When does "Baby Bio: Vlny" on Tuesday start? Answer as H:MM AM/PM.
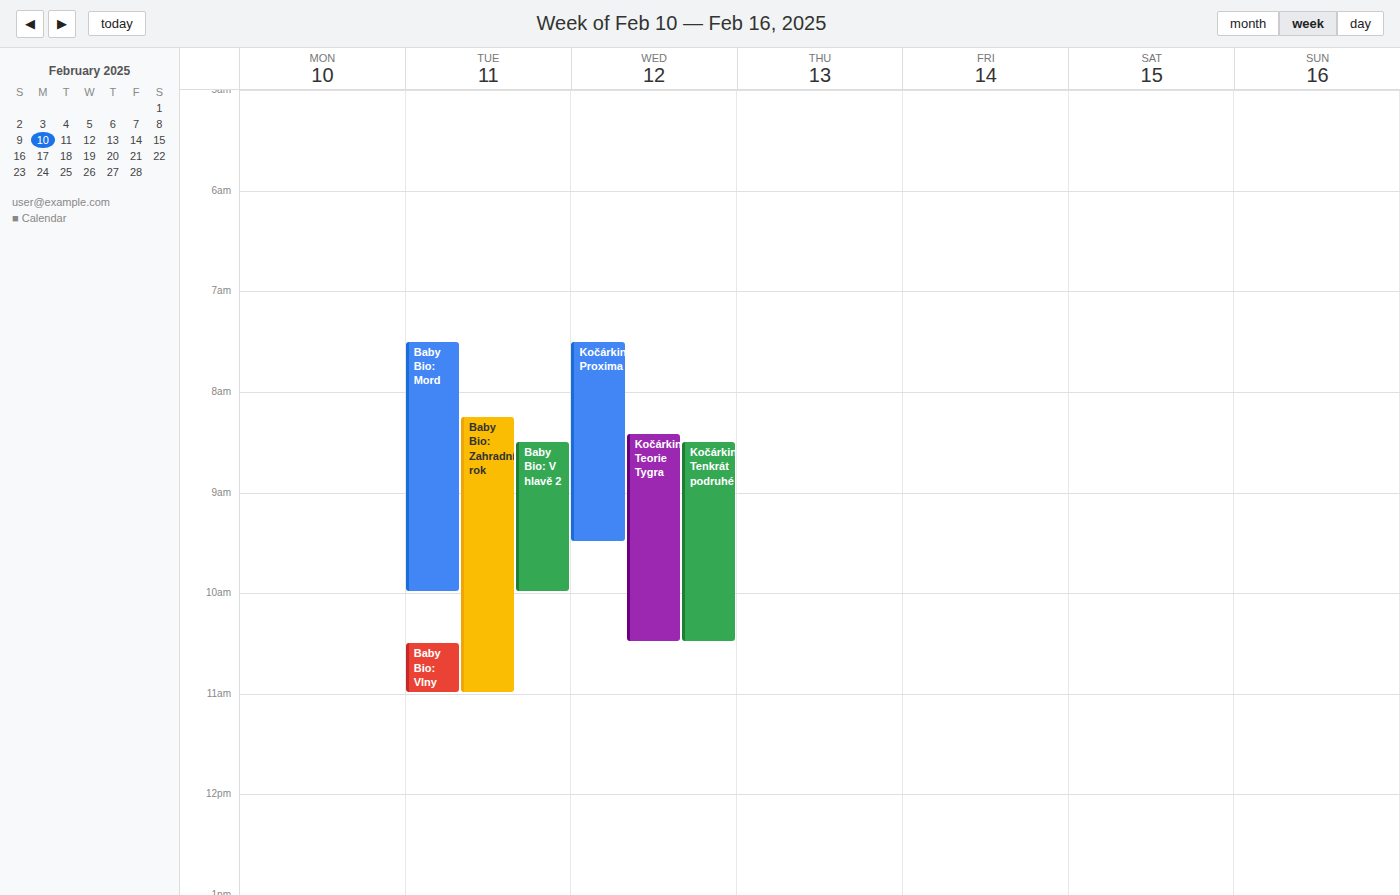
10:30 AM